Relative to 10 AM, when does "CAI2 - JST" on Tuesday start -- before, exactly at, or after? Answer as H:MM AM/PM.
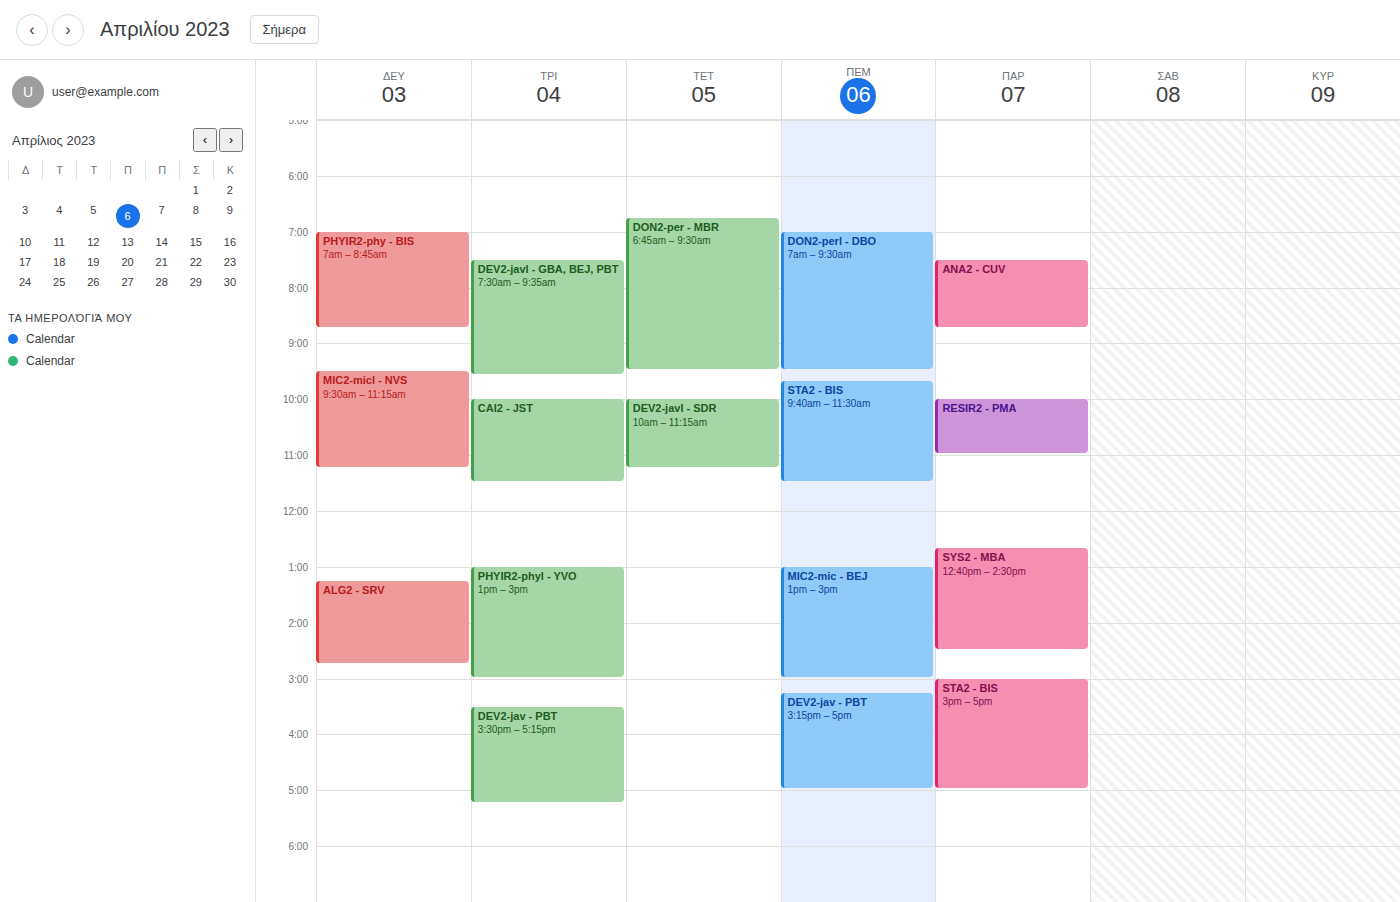
10:00 AM -- exactly at 10 AM, on the 10 AM line.